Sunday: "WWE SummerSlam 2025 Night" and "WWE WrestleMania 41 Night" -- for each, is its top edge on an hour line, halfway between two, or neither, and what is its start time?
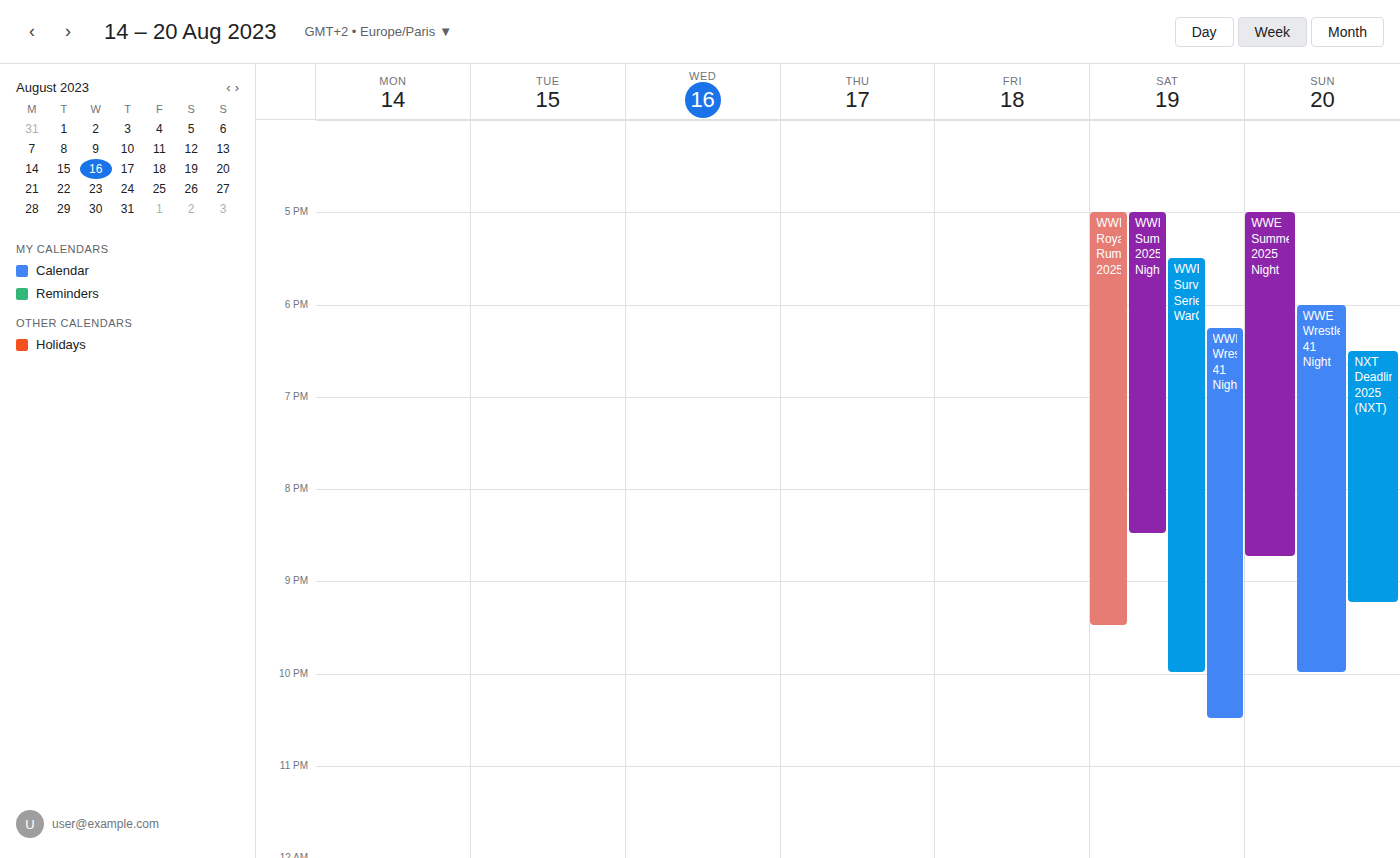
"WWE SummerSlam 2025 Night": 5:00 PM, exactly on the 5 PM line. "WWE WrestleMania 41 Night": 6:00 PM, exactly on the 6 PM line.